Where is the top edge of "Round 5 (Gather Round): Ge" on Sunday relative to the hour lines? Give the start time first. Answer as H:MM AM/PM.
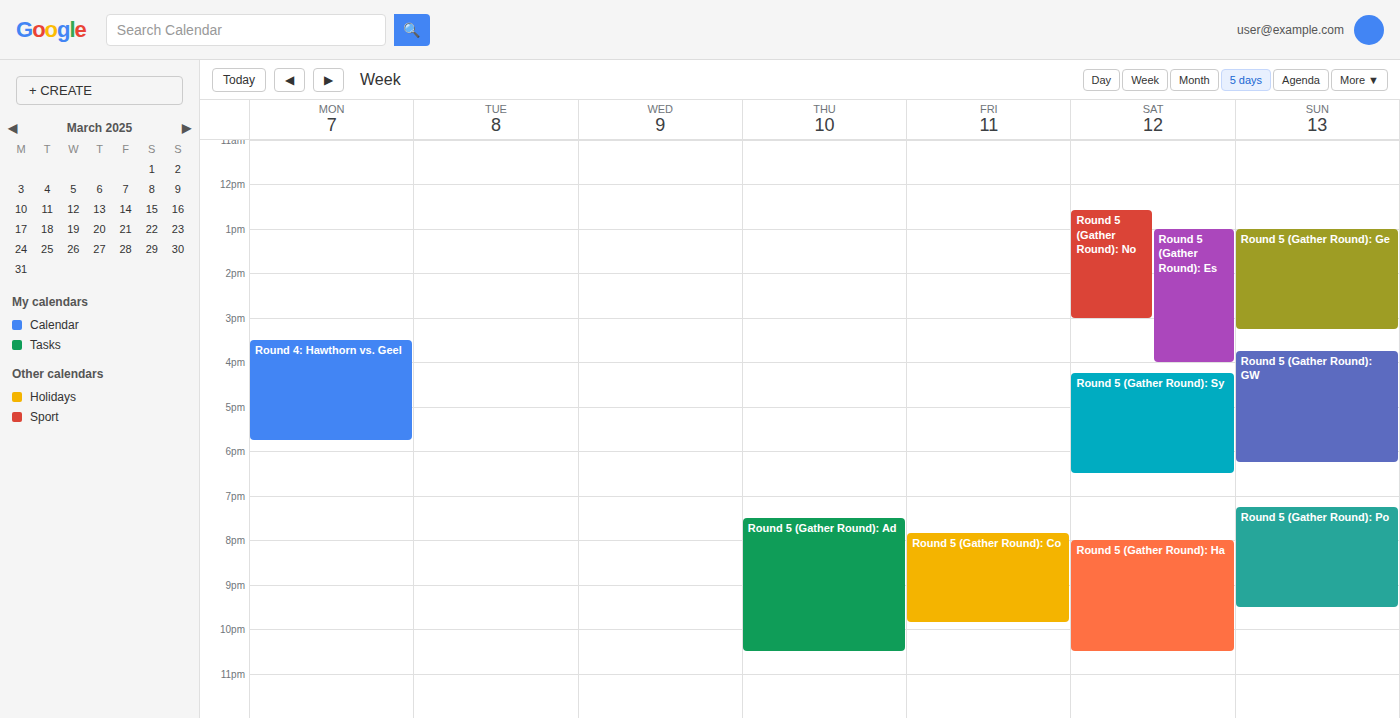
1:00 PM -- exactly on the 1 PM line.